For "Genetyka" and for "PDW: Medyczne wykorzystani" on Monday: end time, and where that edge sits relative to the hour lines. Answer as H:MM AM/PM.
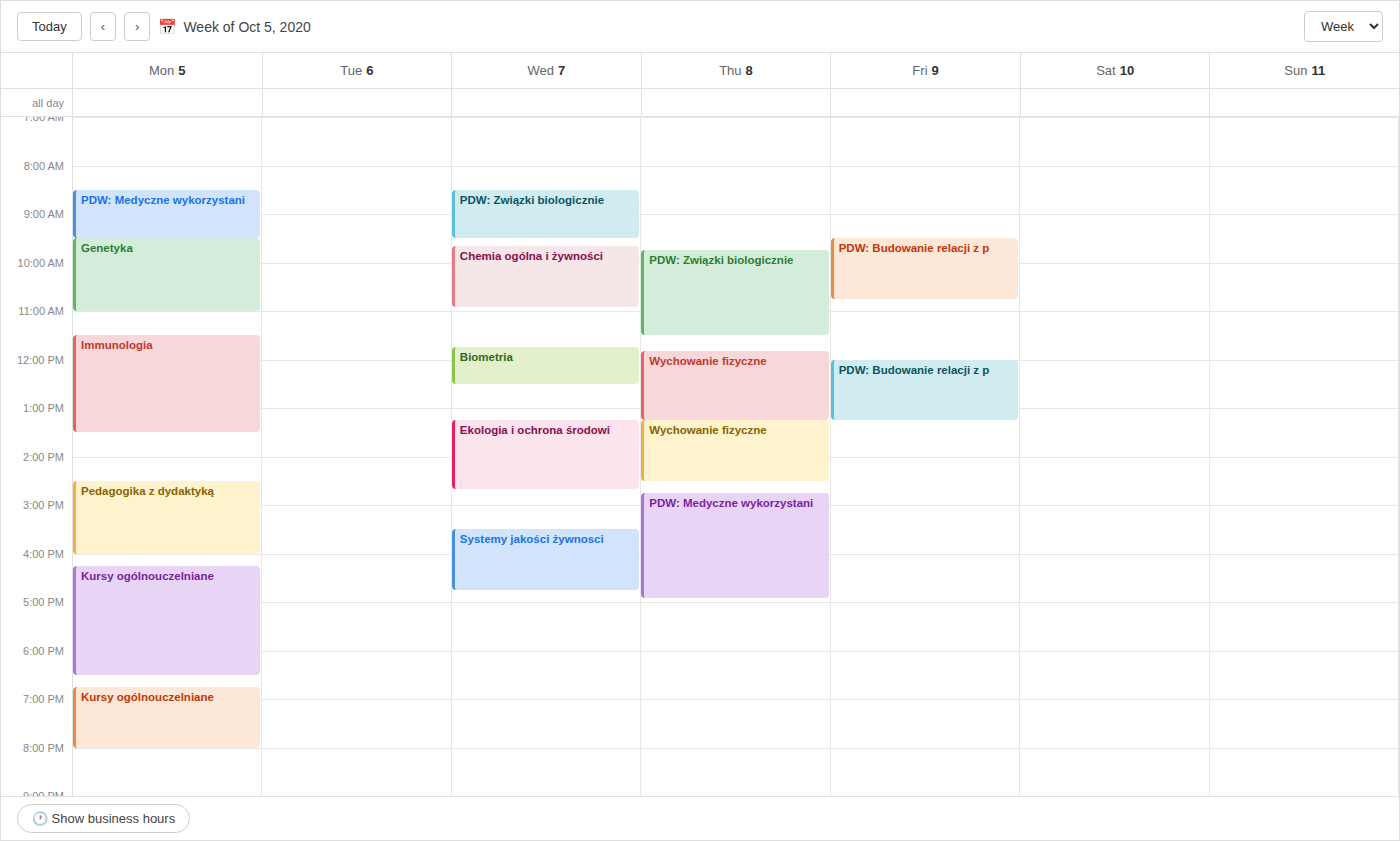
"Genetyka": 11:00 AM, exactly on the 11 AM line. "PDW: Medyczne wykorzystani": 9:30 AM, halfway between the 9 AM and 10 AM lines.